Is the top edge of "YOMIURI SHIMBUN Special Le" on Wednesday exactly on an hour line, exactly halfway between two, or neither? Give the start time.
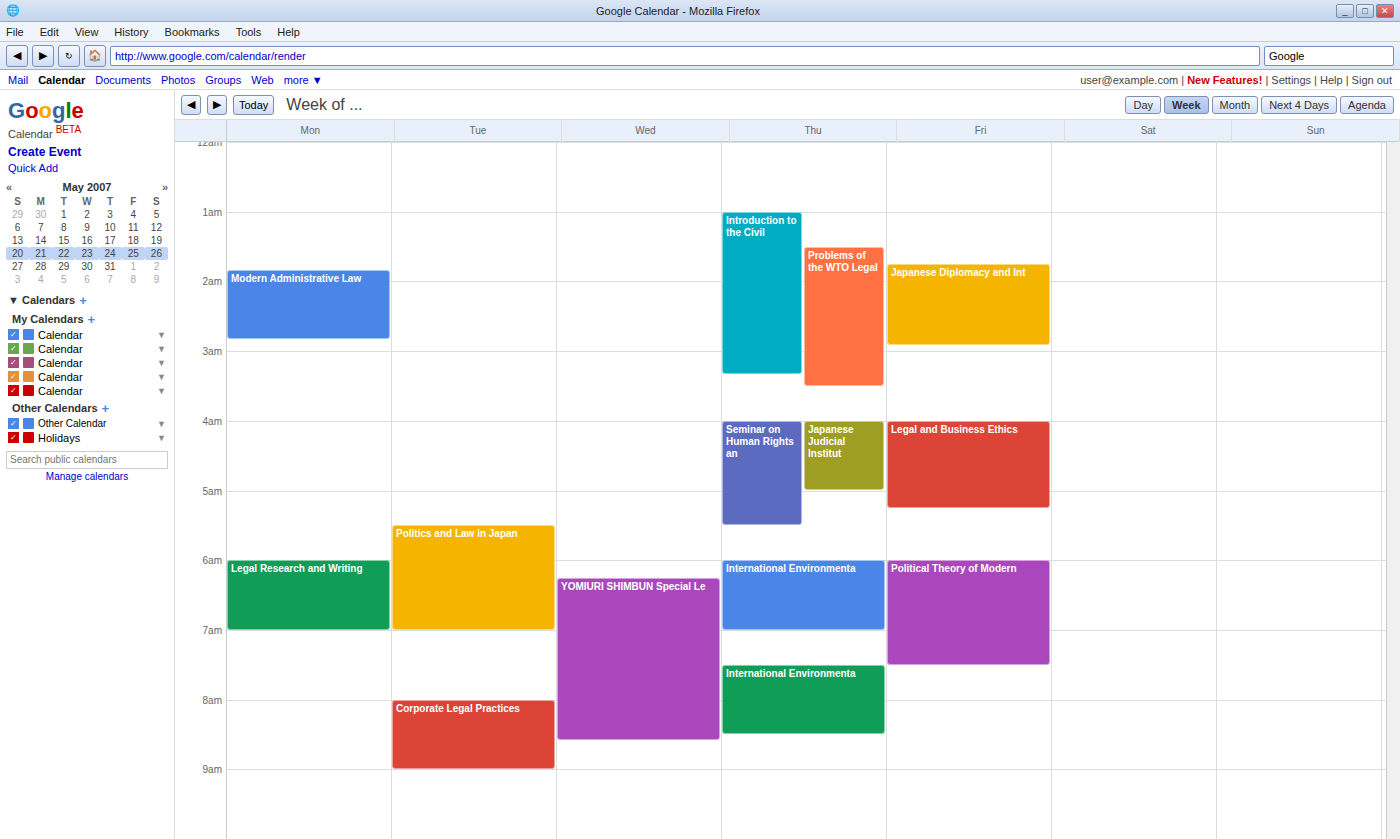
6:15 AM -- neither: a quarter of the way from the 6 AM line to the 7 AM line.